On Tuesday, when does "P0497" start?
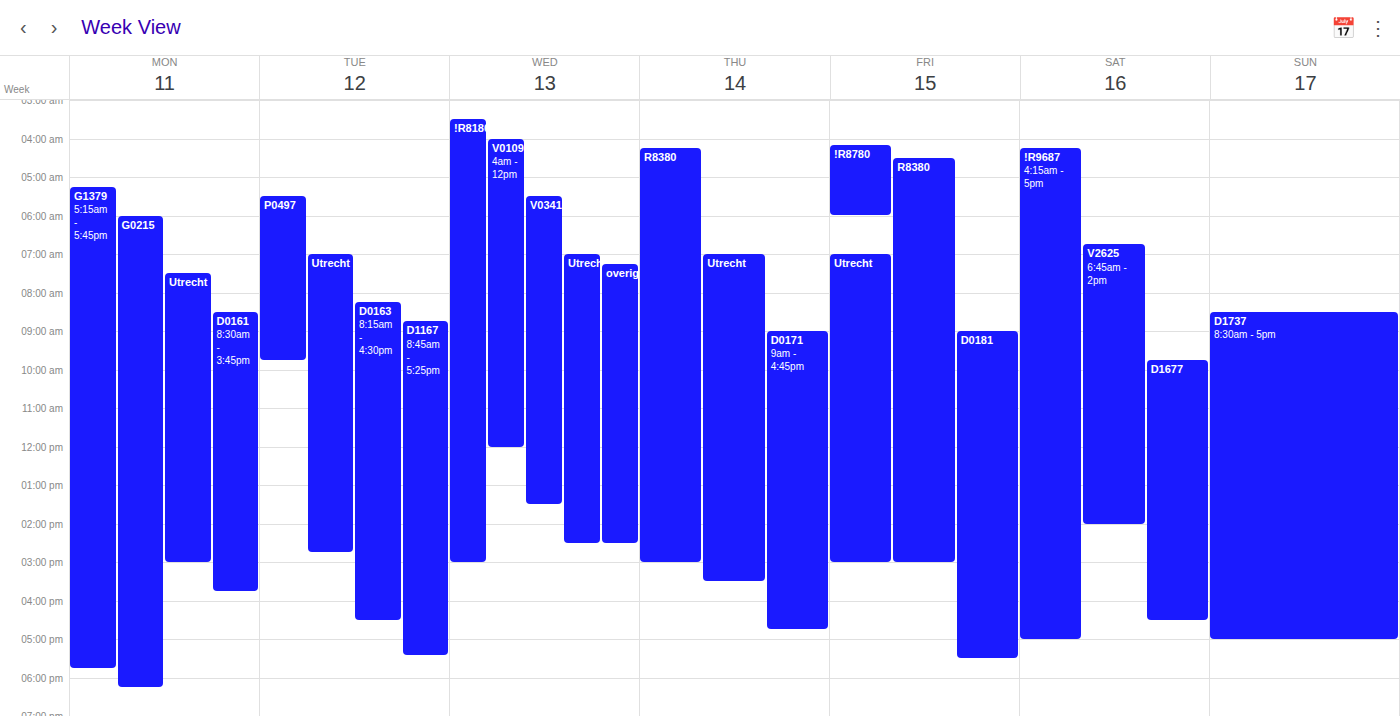
05:30